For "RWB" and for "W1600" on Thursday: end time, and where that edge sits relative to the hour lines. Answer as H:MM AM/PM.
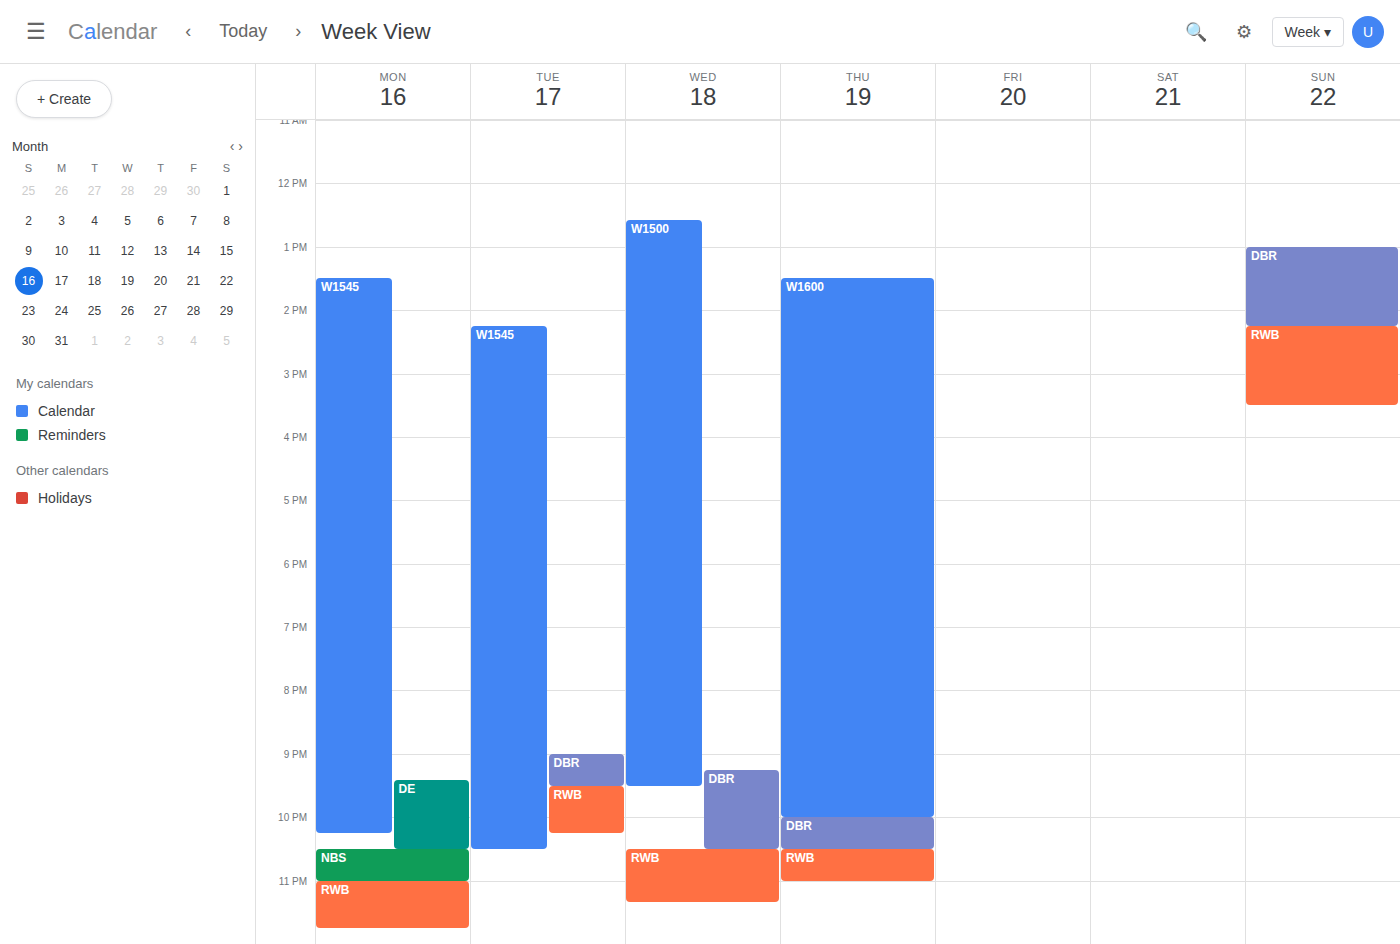
"RWB": 11:00 PM, exactly on the 11 PM line. "W1600": 10:00 PM, exactly on the 10 PM line.